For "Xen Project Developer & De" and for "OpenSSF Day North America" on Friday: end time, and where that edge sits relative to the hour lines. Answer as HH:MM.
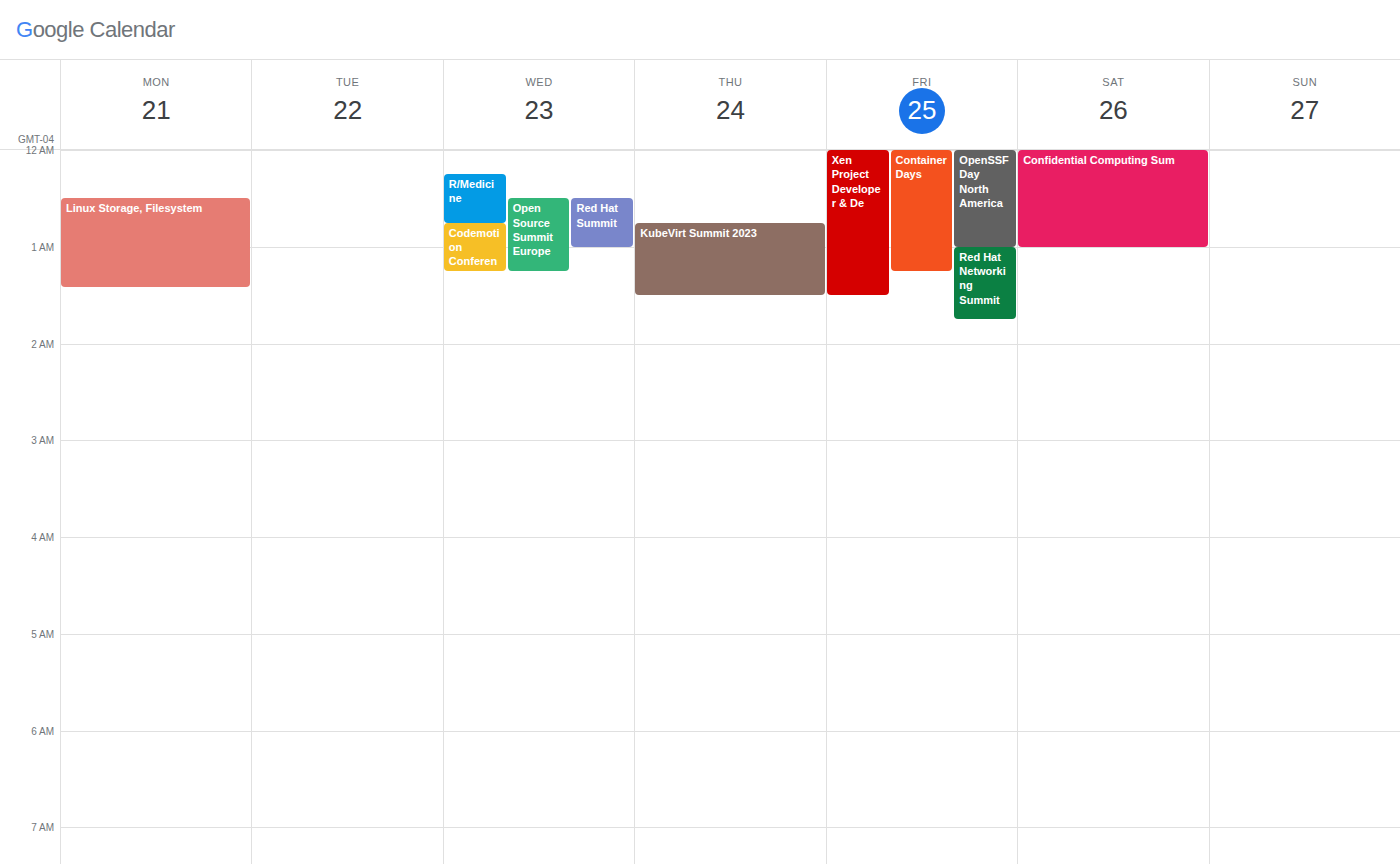
"Xen Project Developer & De": 01:30, halfway between the 01:00 and 02:00 lines. "OpenSSF Day North America": 01:00, exactly on the 01:00 line.